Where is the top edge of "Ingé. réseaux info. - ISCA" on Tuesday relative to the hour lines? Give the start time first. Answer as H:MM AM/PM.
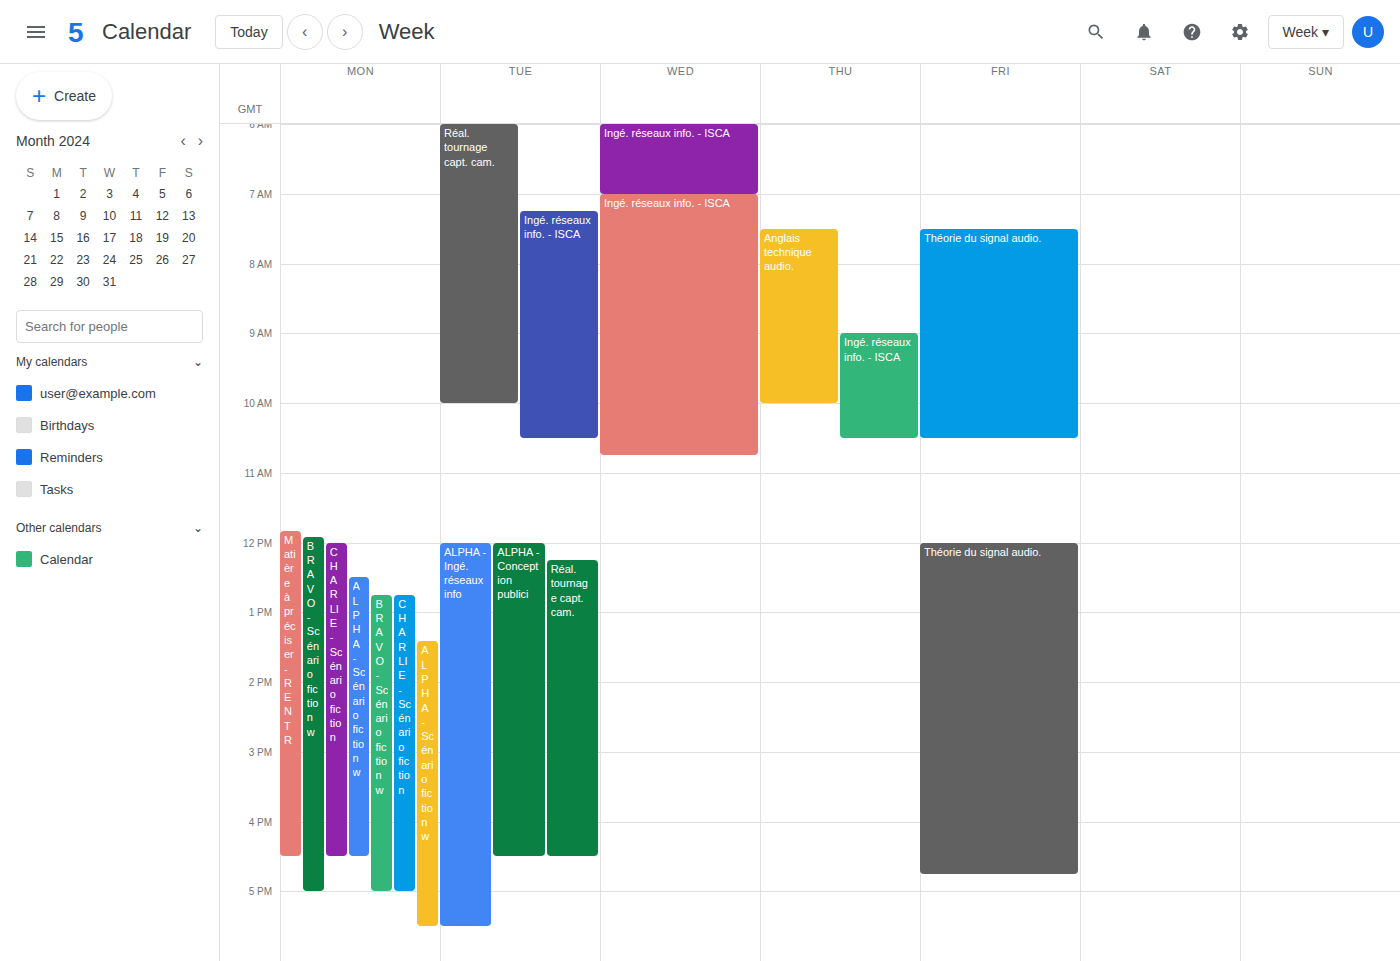
7:15 AM -- neither: a quarter of the way from the 7 AM line to the 8 AM line.